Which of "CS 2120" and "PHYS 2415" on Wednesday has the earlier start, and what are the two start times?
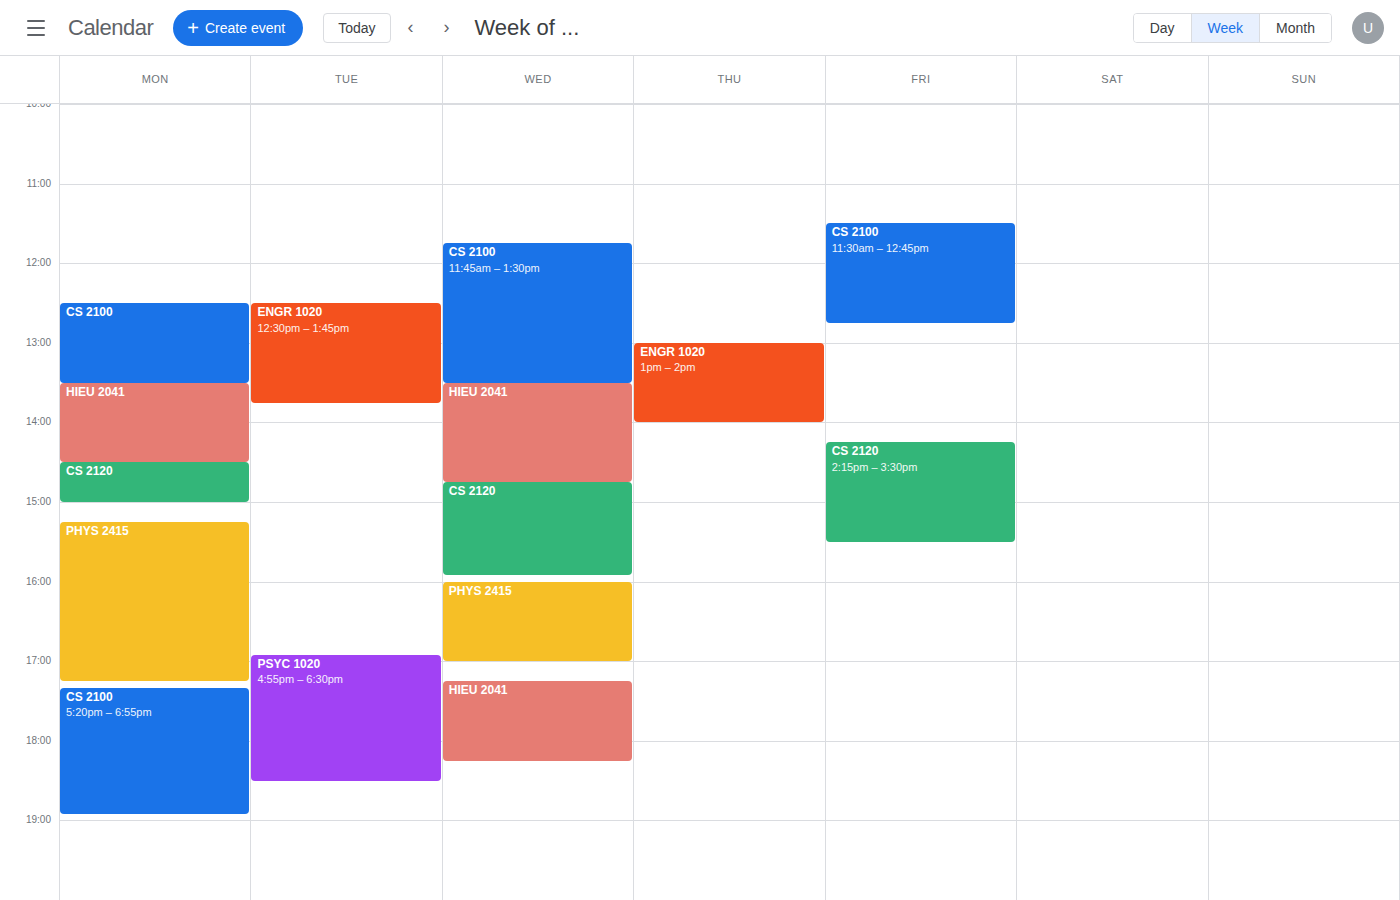
"CS 2120" 14:45; "PHYS 2415" 16:00.